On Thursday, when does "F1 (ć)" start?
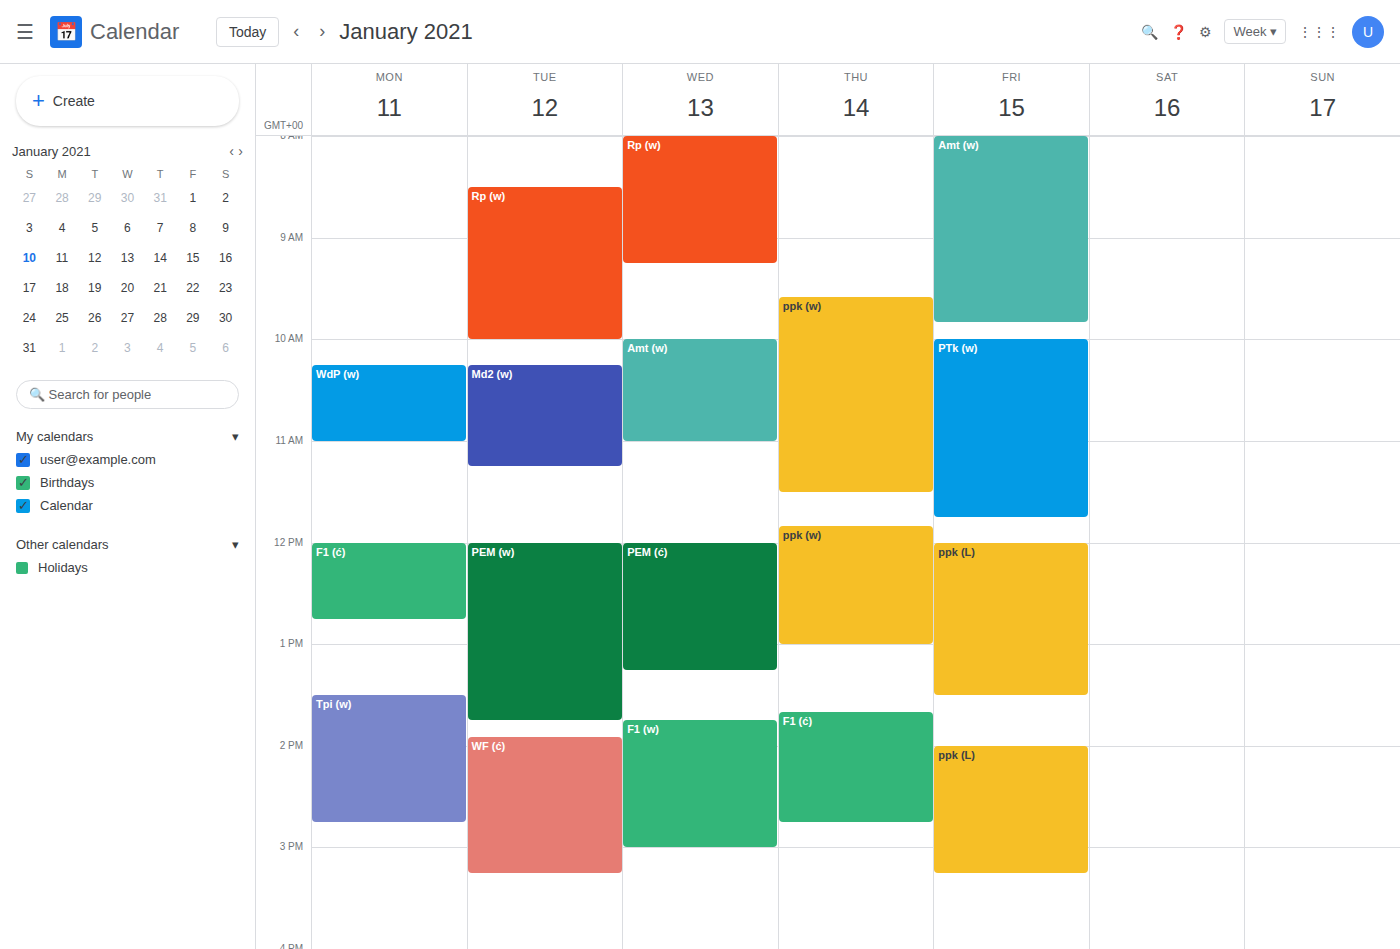
1:40 PM